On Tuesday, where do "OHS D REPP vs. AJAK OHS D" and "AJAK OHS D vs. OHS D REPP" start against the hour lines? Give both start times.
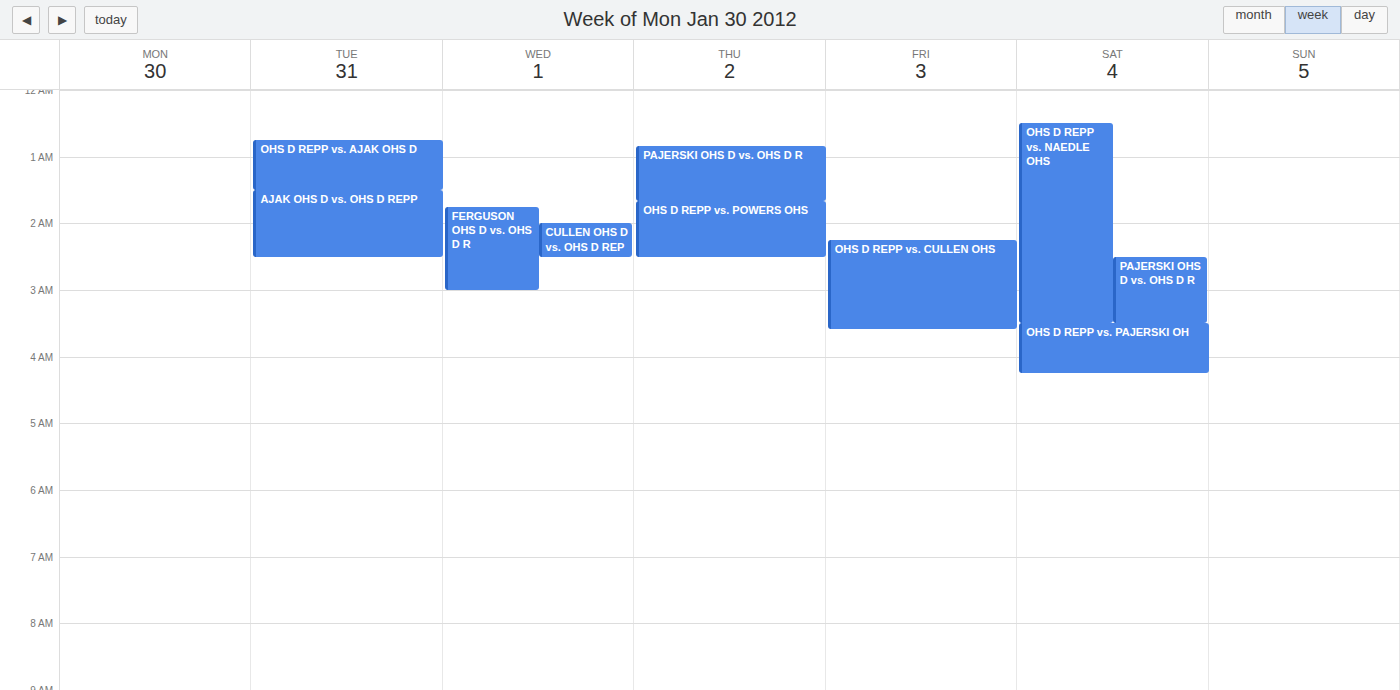
"OHS D REPP vs. AJAK OHS D": 12:45 AM, neither: three quarters of the way from the 12 AM line to the 1 AM line. "AJAK OHS D vs. OHS D REPP": 1:30 AM, halfway between the 1 AM and 2 AM lines.